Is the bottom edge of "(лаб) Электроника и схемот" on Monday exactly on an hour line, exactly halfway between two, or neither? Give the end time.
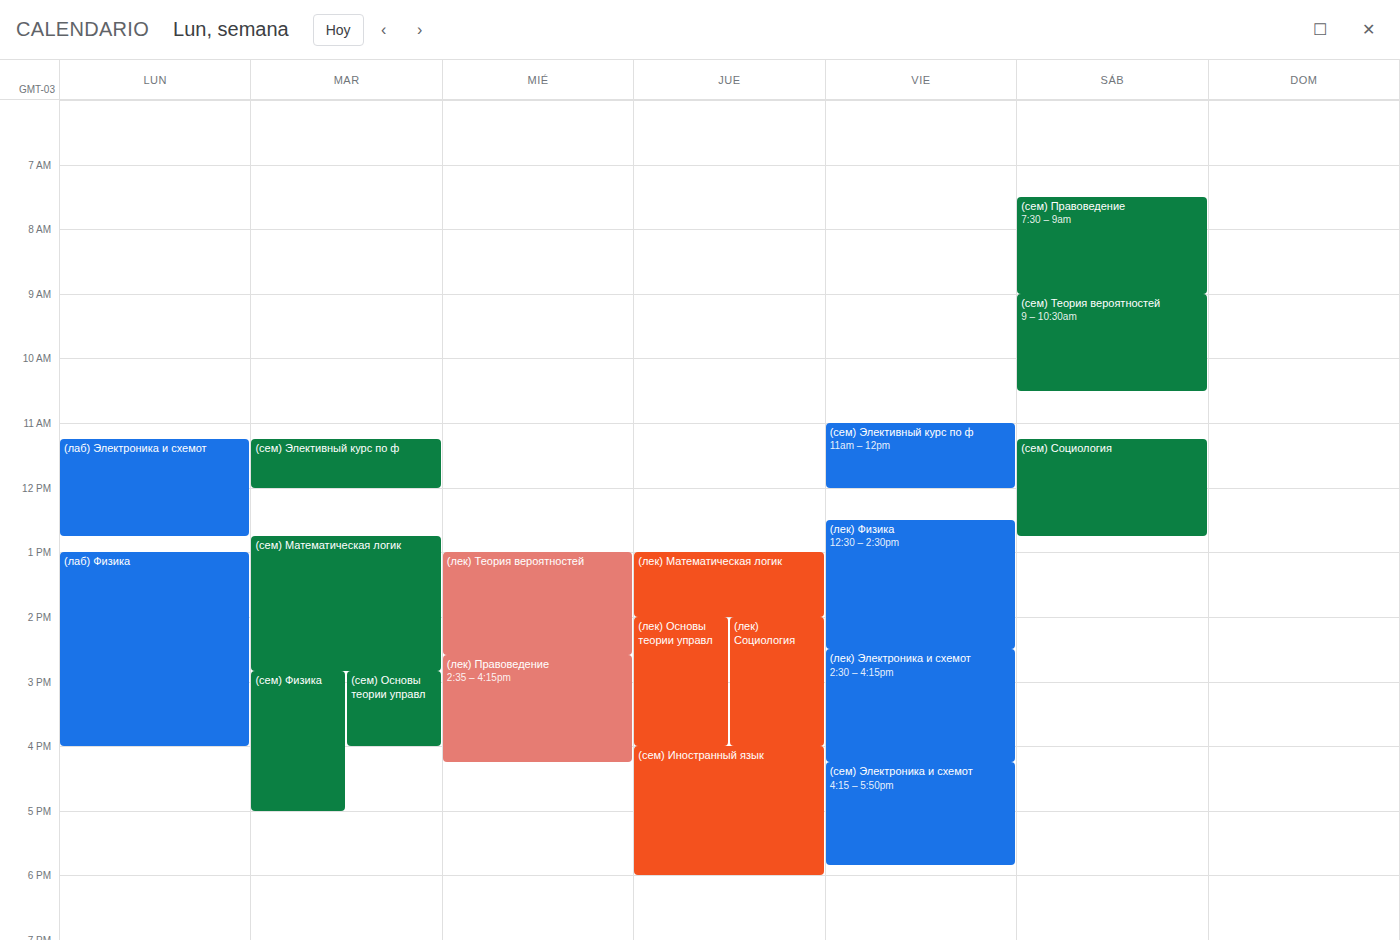
12:45 PM -- neither: three quarters of the way from the 12 PM line to the 1 PM line.